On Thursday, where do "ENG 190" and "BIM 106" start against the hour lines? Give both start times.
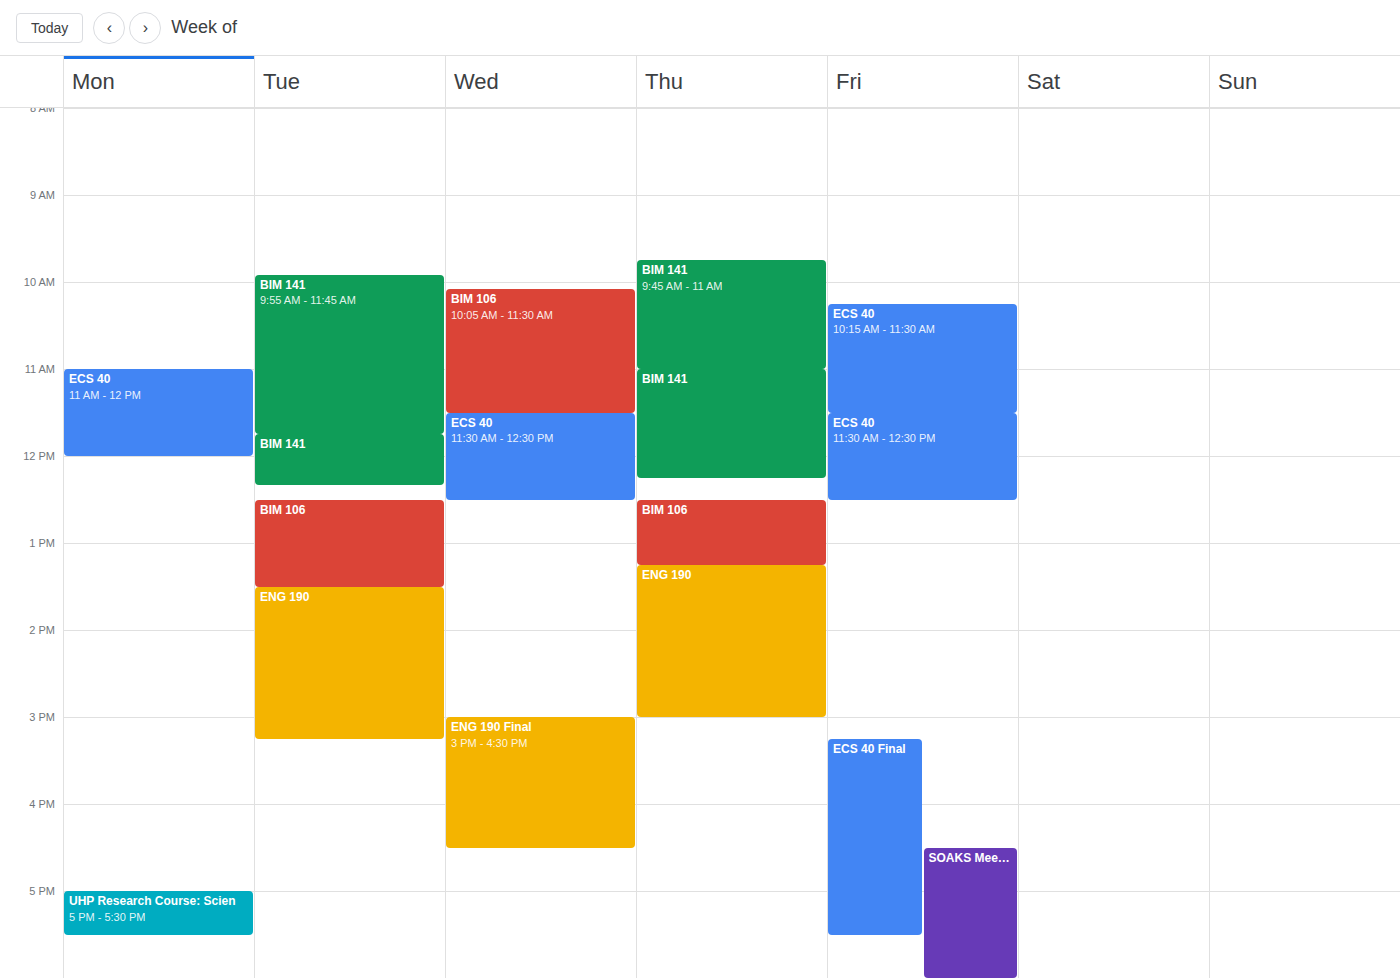
"ENG 190": 1:15 PM, neither: a quarter of the way from the 1 PM line to the 2 PM line. "BIM 106": 12:30 PM, halfway between the 12 PM and 1 PM lines.